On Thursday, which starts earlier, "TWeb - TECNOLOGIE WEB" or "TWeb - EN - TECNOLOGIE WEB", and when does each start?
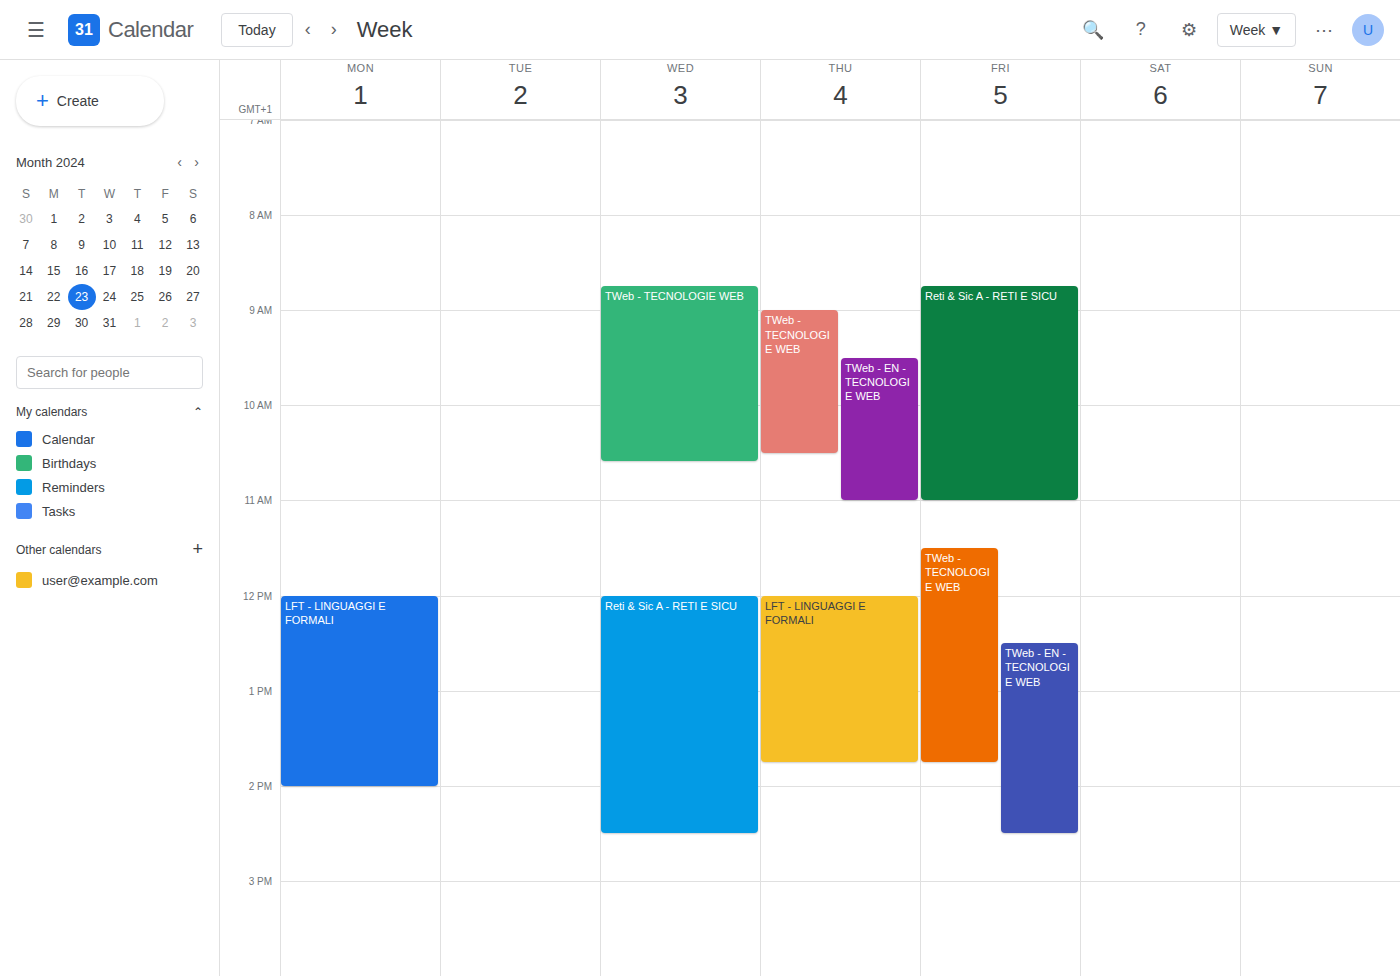
"TWeb - TECNOLOGIE WEB" 9:00 AM; "TWeb - EN - TECNOLOGIE WEB" 9:30 AM.